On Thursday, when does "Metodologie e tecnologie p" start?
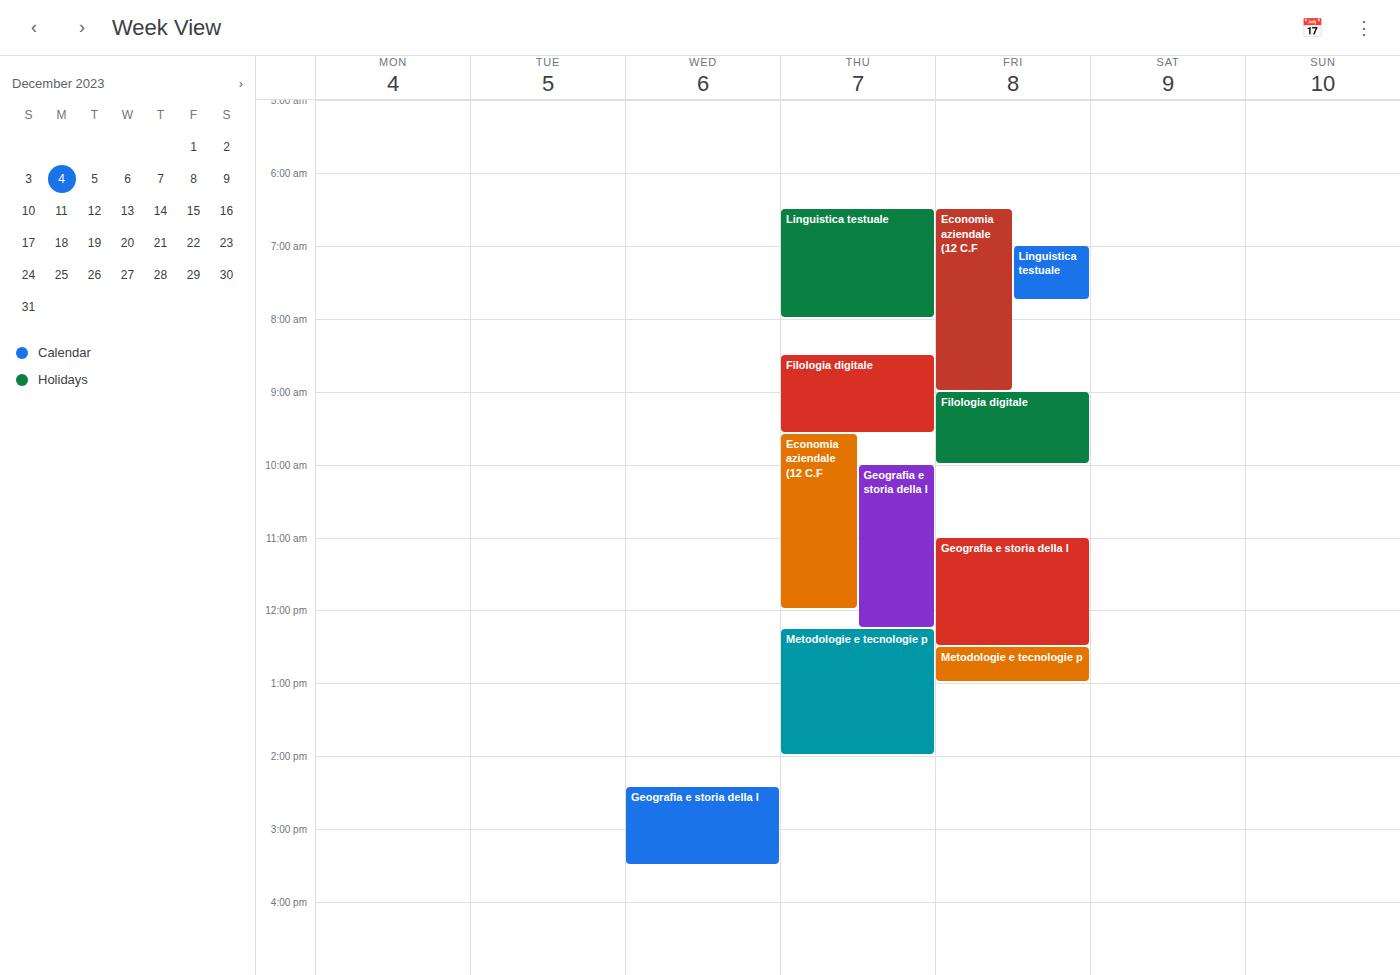
12:15 PM